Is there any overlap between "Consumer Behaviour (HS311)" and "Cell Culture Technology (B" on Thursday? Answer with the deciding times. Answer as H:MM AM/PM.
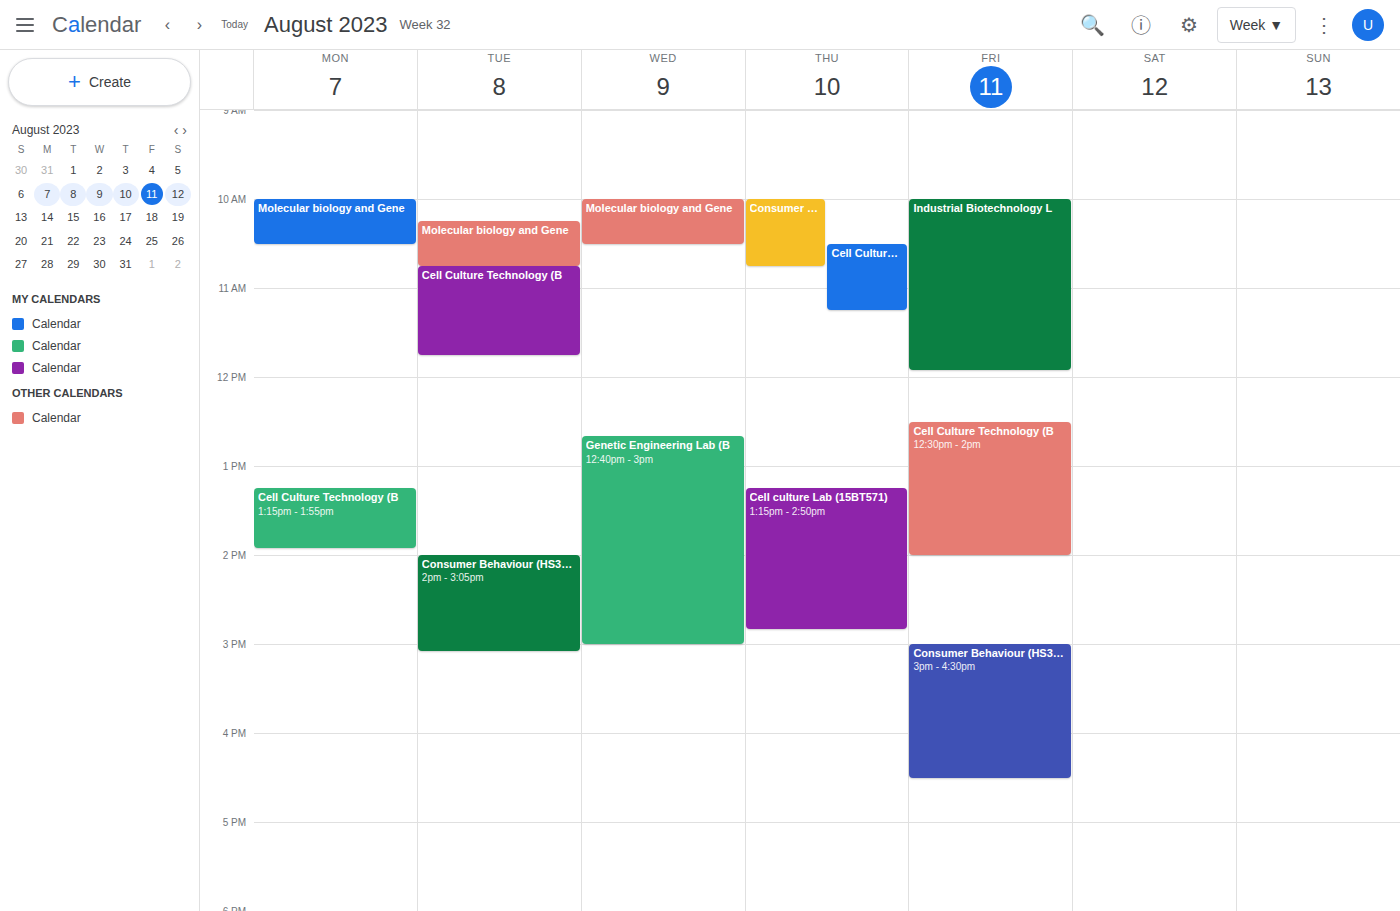
"Cell Culture Technology (B" starts at 10:30 AM, before "Consumer Behaviour (HS311)" ends at 10:45 AM -- they overlap.